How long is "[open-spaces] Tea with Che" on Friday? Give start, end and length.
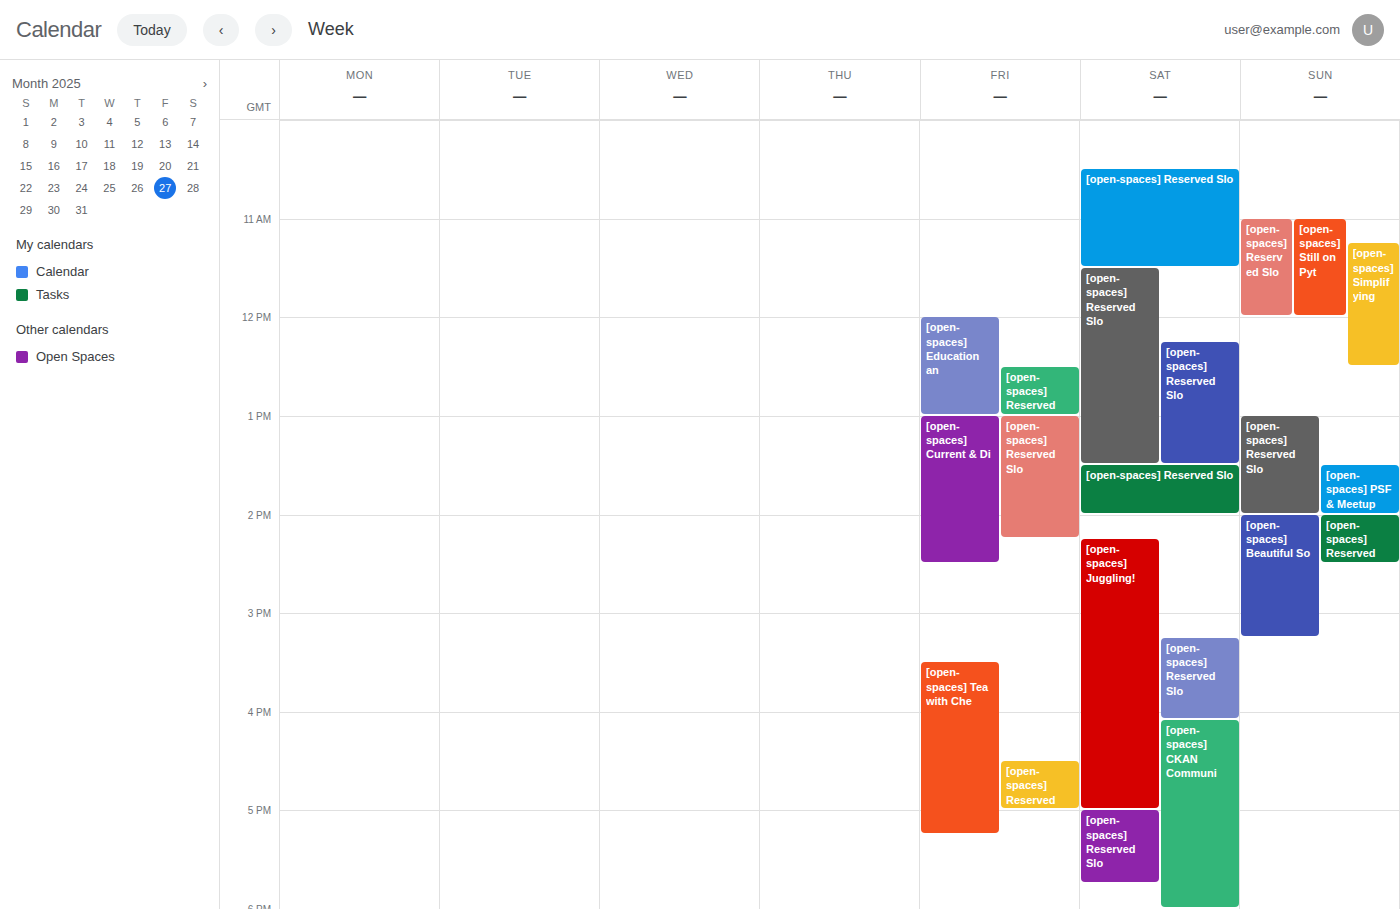
3:30 PM to 5:15 PM, 1 hour 45 minutes